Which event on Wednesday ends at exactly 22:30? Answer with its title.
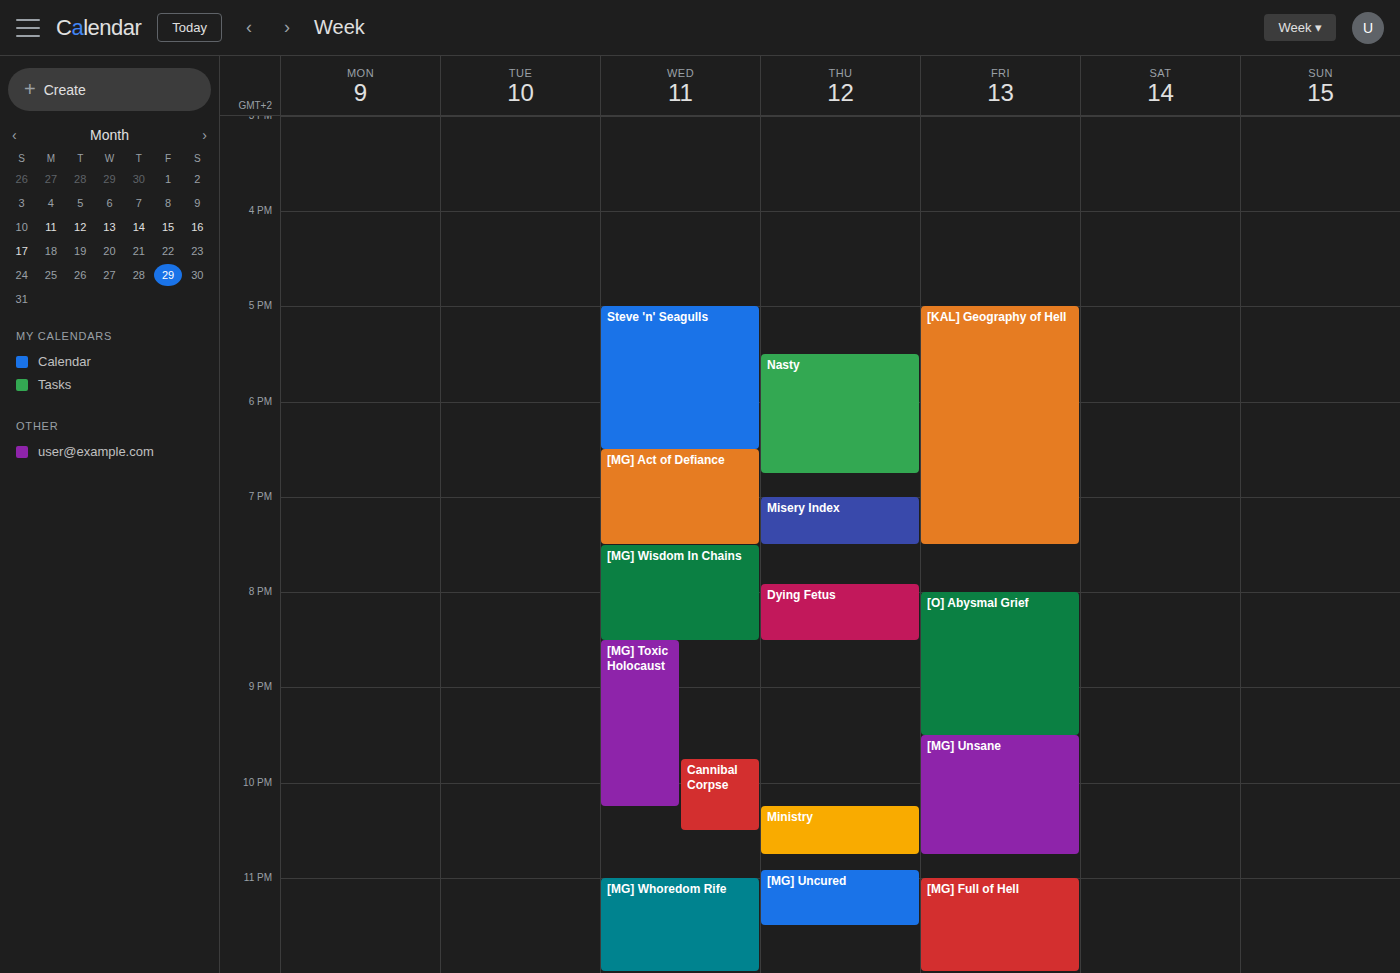
"Cannibal Corpse"